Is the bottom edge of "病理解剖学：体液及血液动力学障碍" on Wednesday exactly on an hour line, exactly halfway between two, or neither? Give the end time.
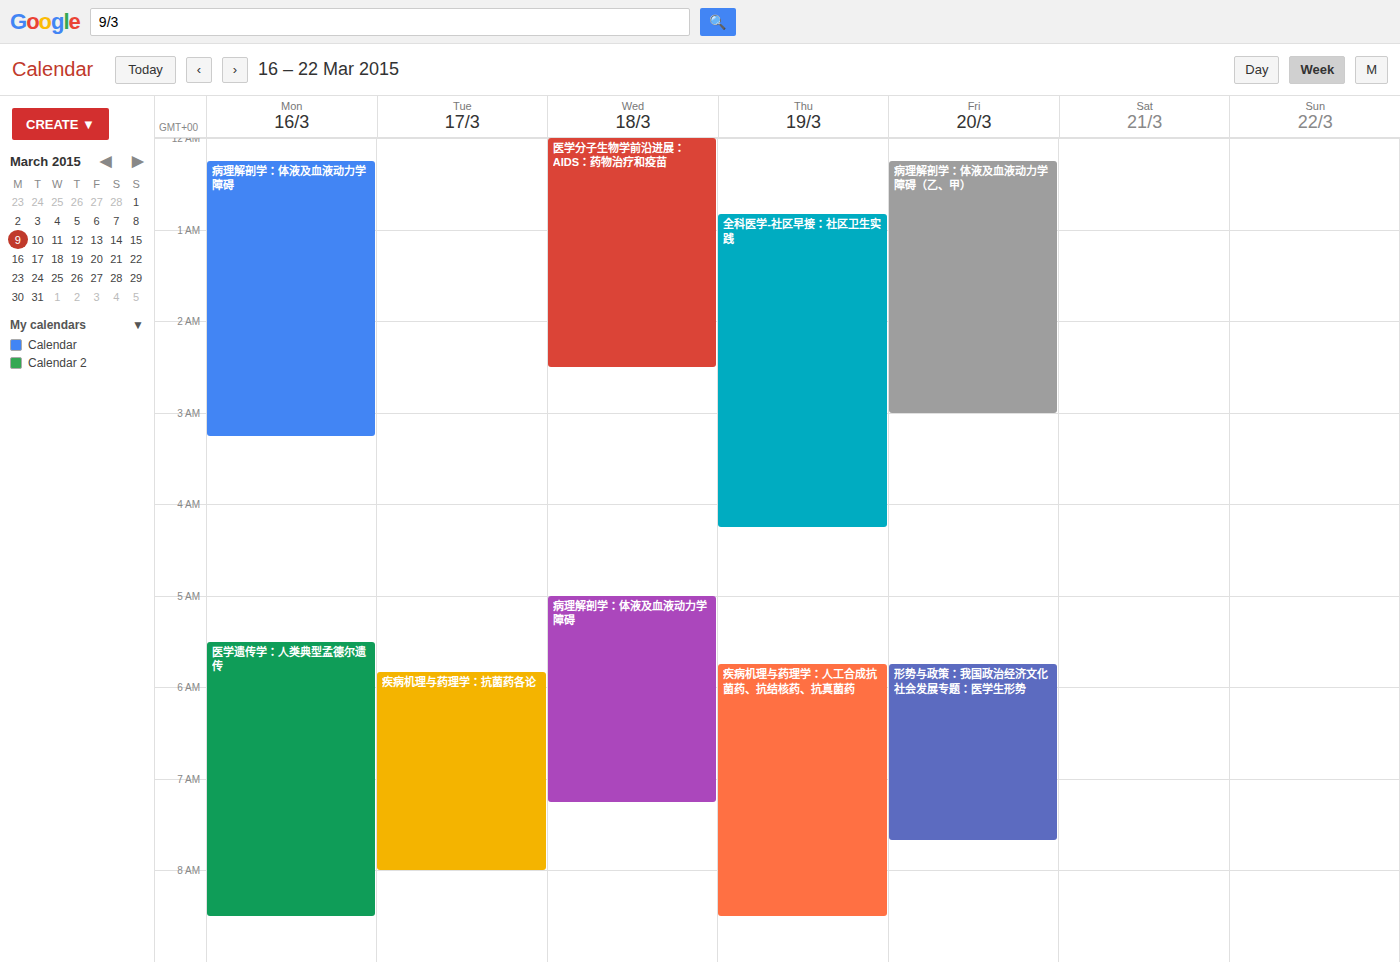
7:15 AM -- neither: a quarter of the way from the 7 AM line to the 8 AM line.